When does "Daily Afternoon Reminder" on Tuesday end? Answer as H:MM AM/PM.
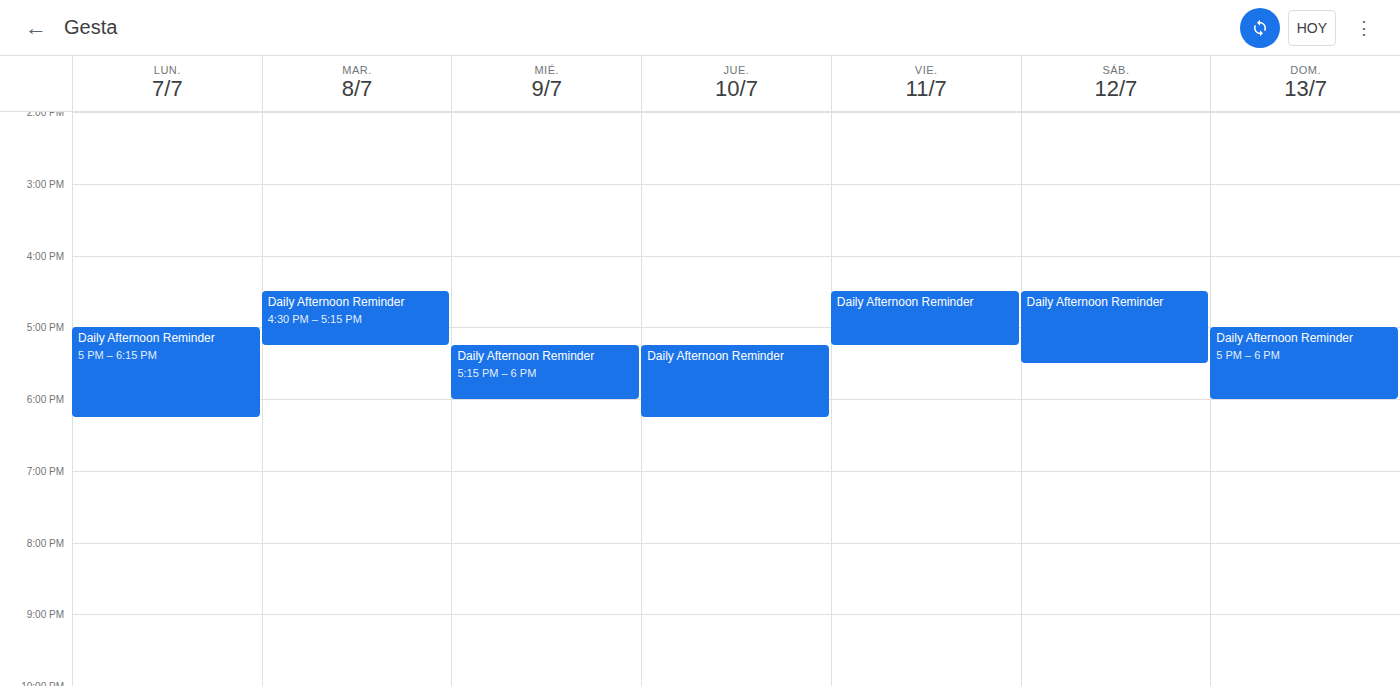
5:15 PM